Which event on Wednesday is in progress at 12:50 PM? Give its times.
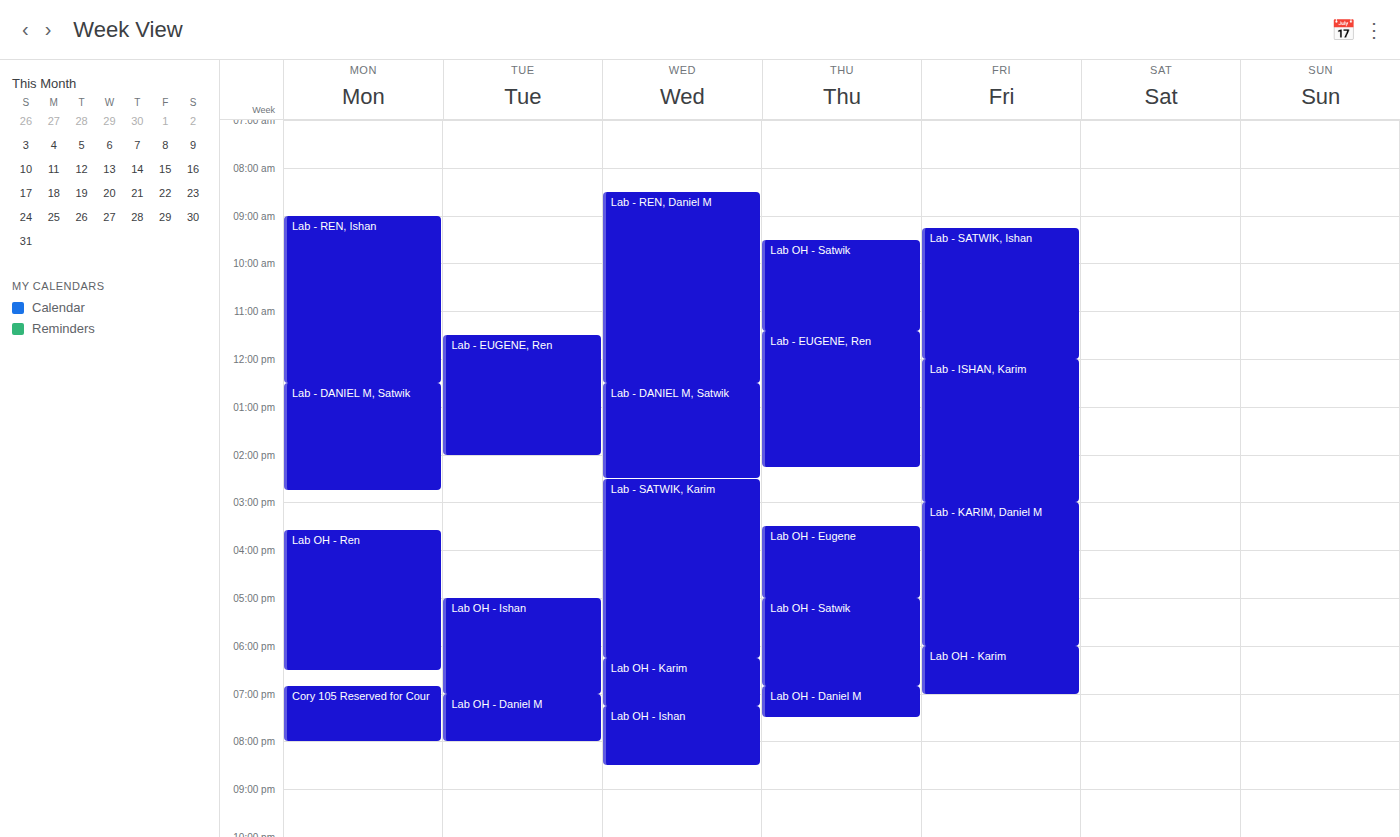
"Lab - DANIEL M, Satwik", 12:30 PM to 2:30 PM